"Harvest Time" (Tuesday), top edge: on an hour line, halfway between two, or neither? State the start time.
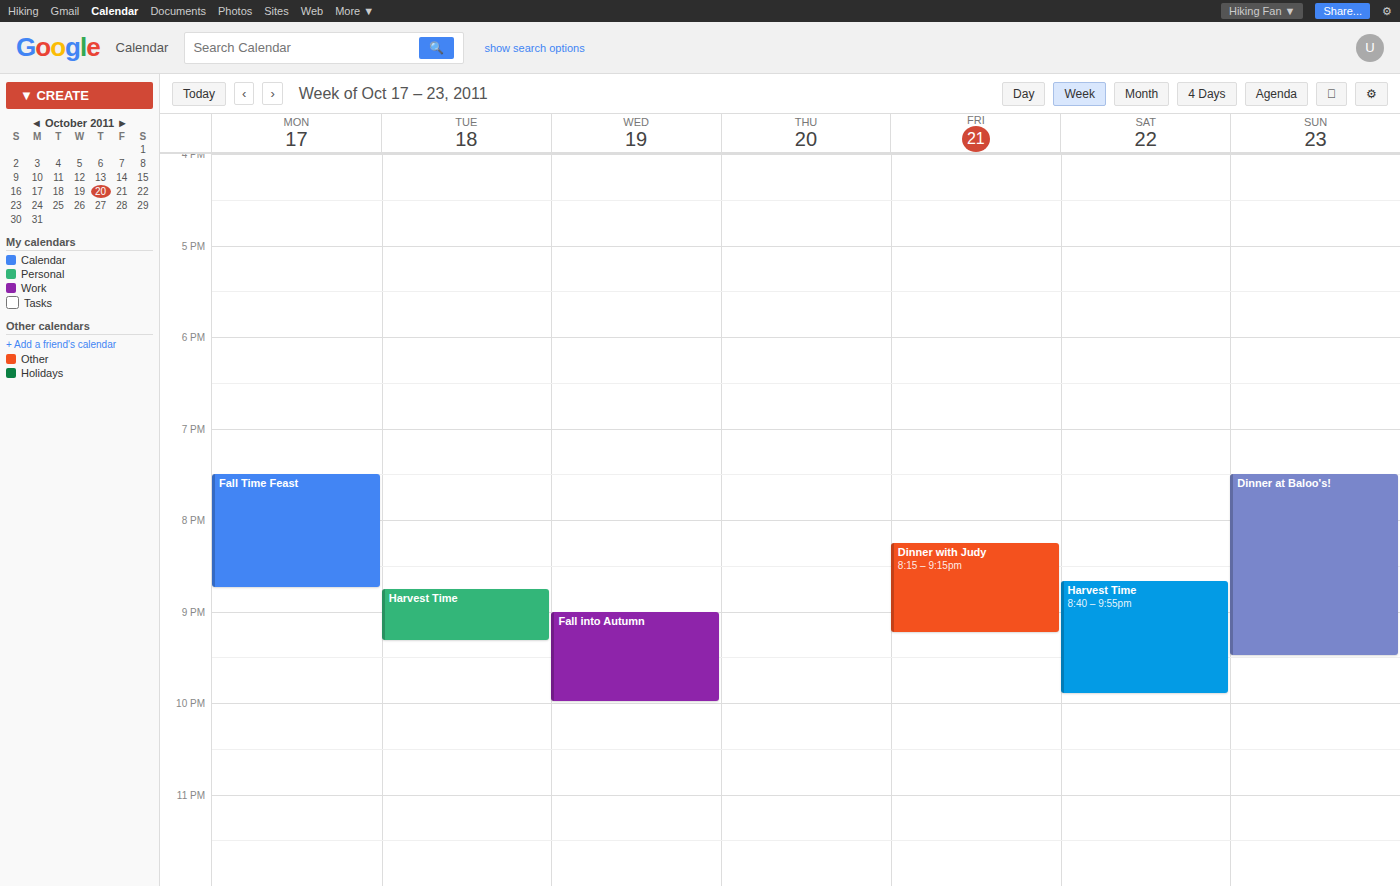
8:45 PM -- neither: three quarters of the way from the 8 PM line to the 9 PM line.